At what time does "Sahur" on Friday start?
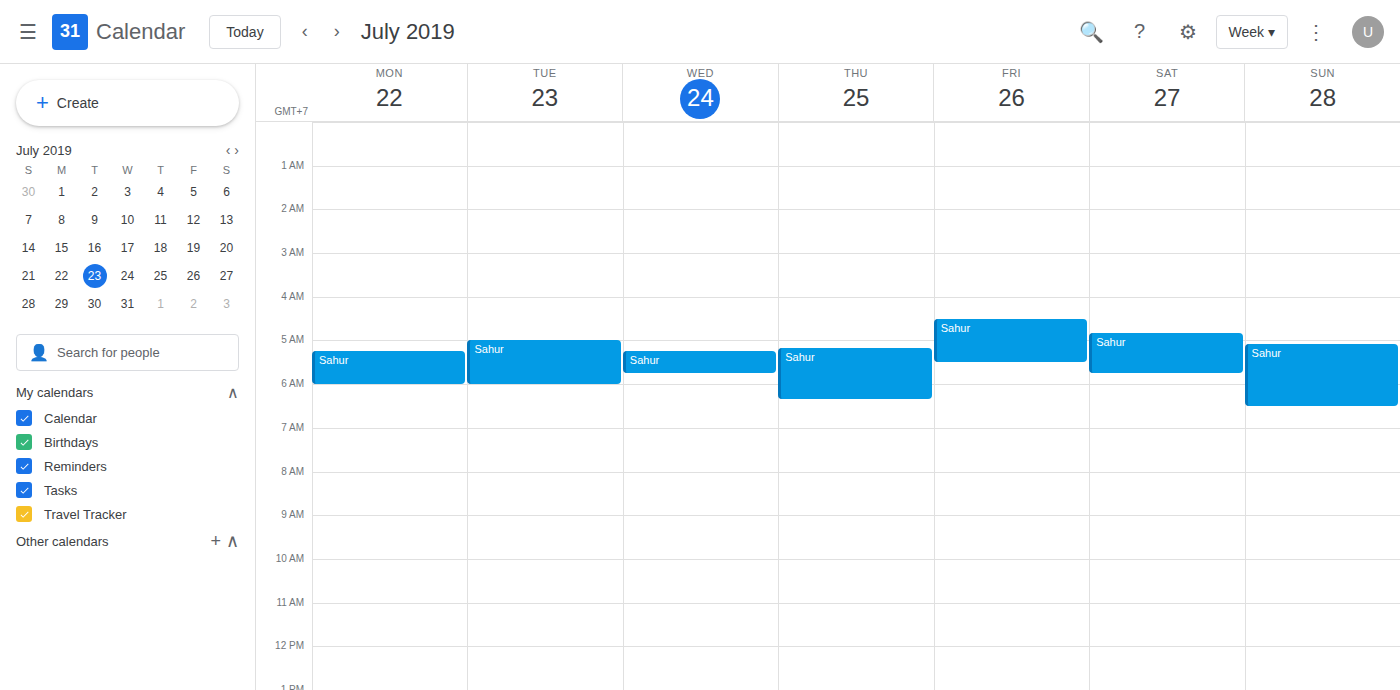
4:30 AM